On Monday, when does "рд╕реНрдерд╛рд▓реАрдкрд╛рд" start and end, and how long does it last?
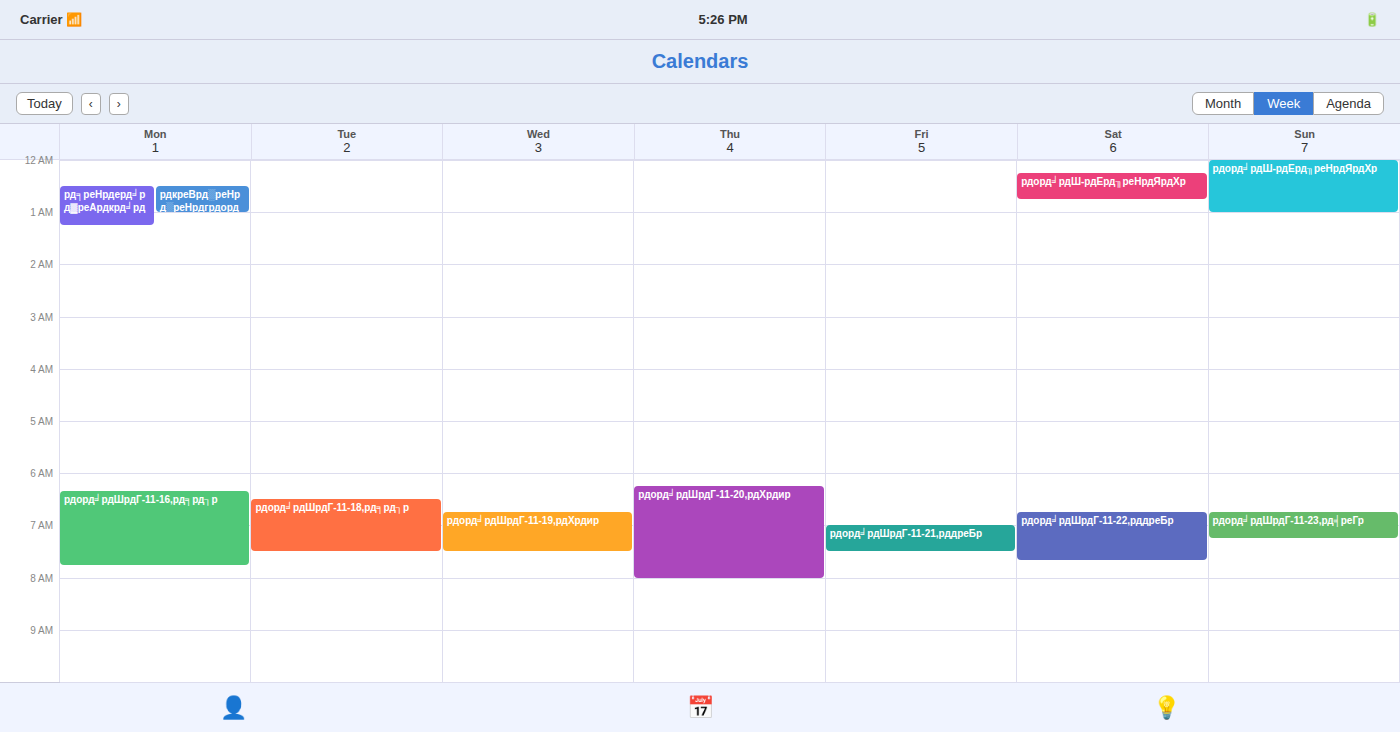
12:30 AM to 1:15 AM, 45 minutes